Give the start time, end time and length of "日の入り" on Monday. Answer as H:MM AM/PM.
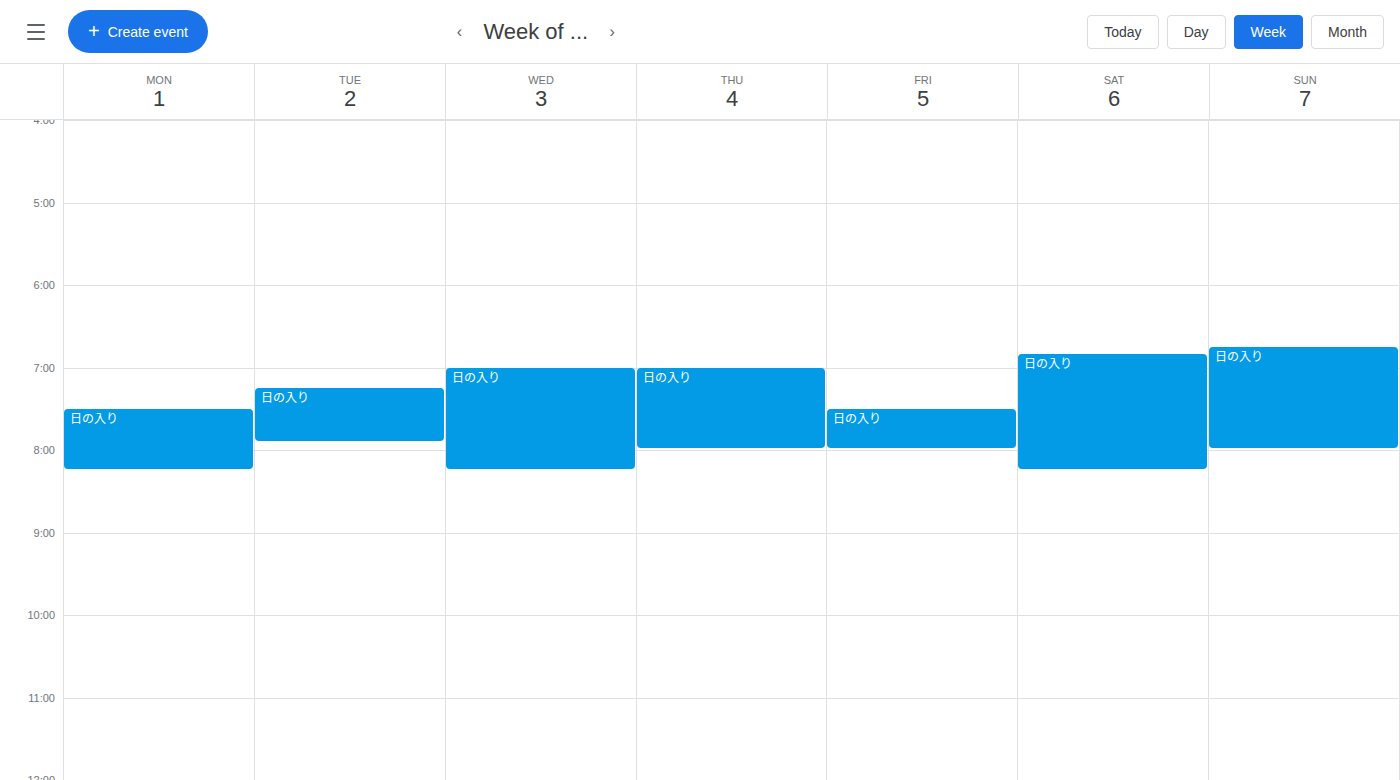
7:30 AM to 8:15 AM, 45 minutes